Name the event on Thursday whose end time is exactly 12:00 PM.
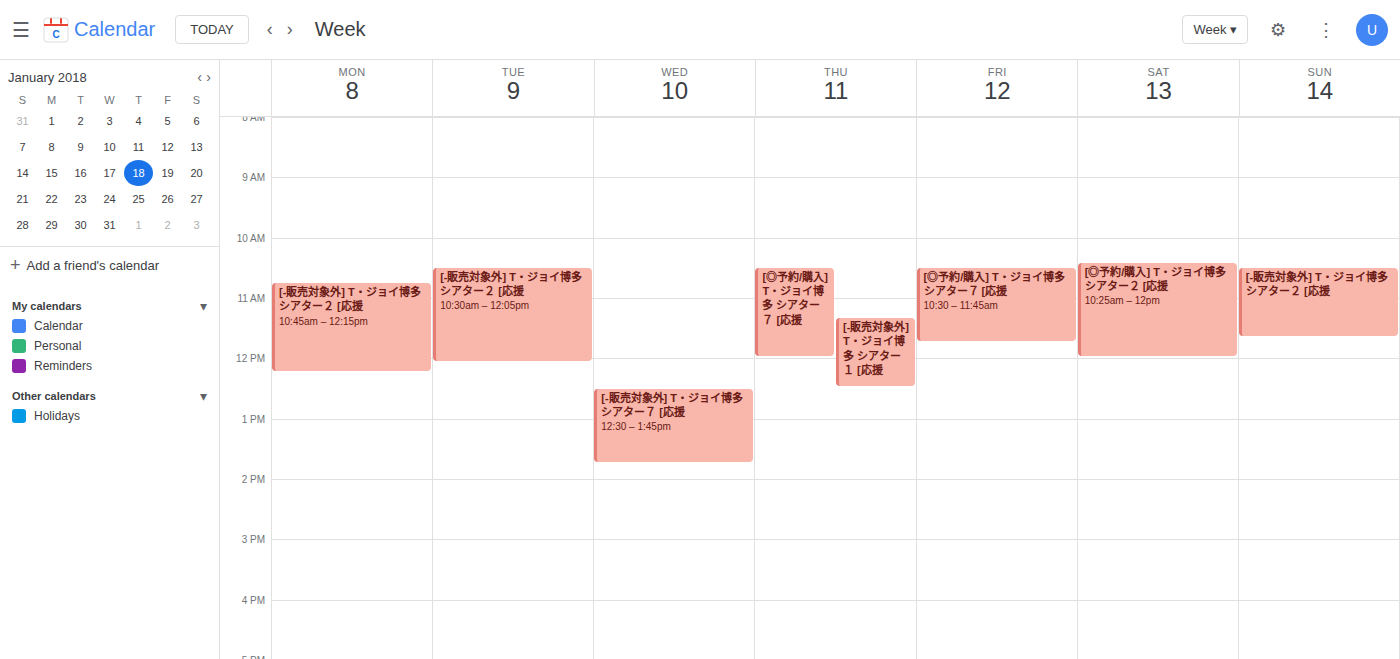
"[◎予約/購入] T・ジョイ博多 シアター７ [応援"